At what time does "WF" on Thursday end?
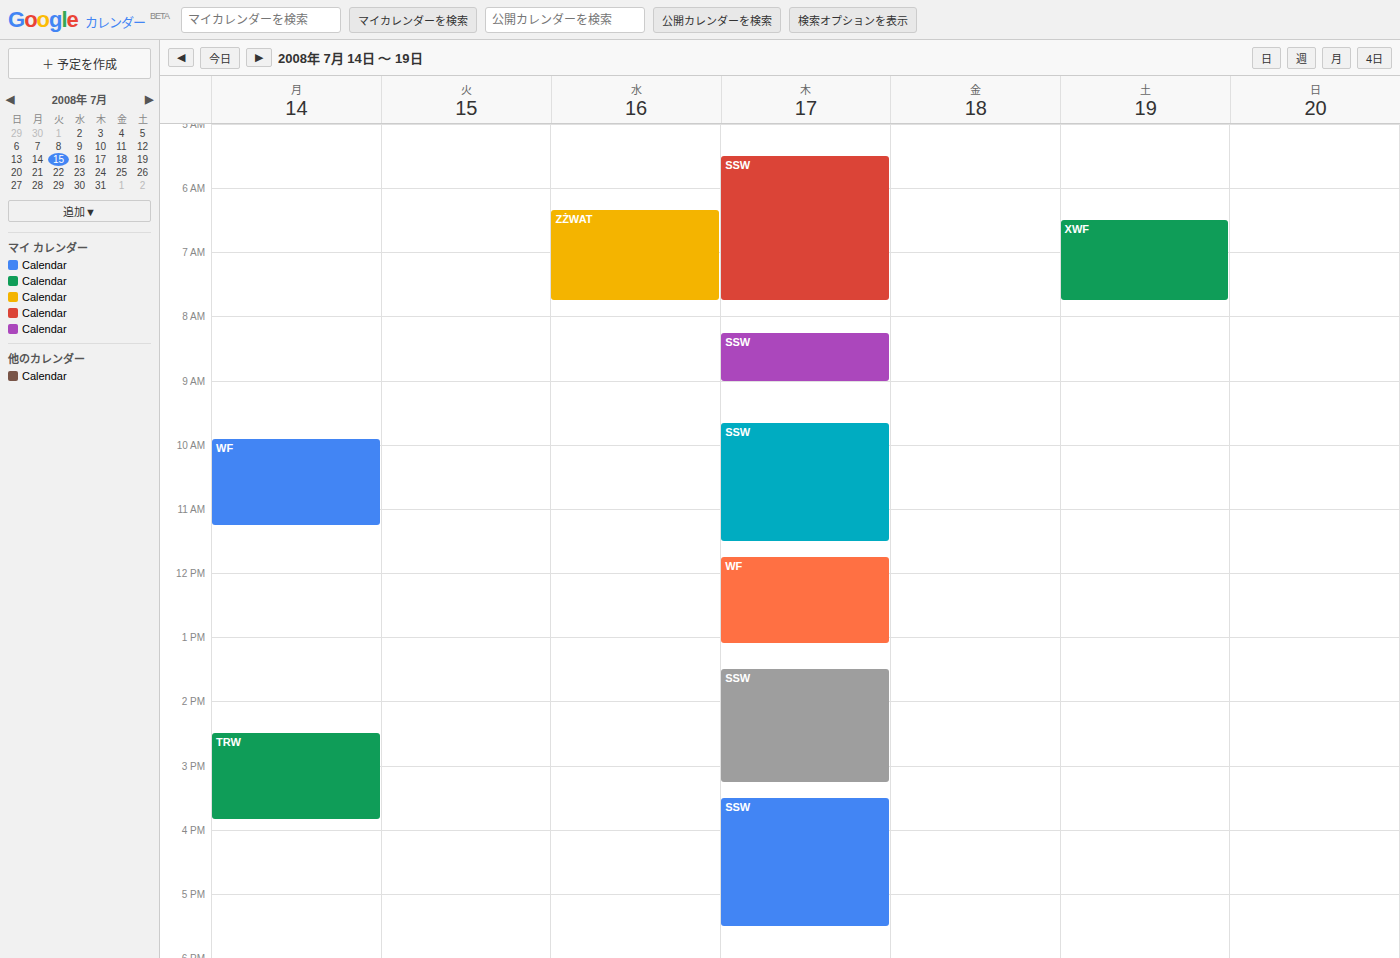
1:05 PM